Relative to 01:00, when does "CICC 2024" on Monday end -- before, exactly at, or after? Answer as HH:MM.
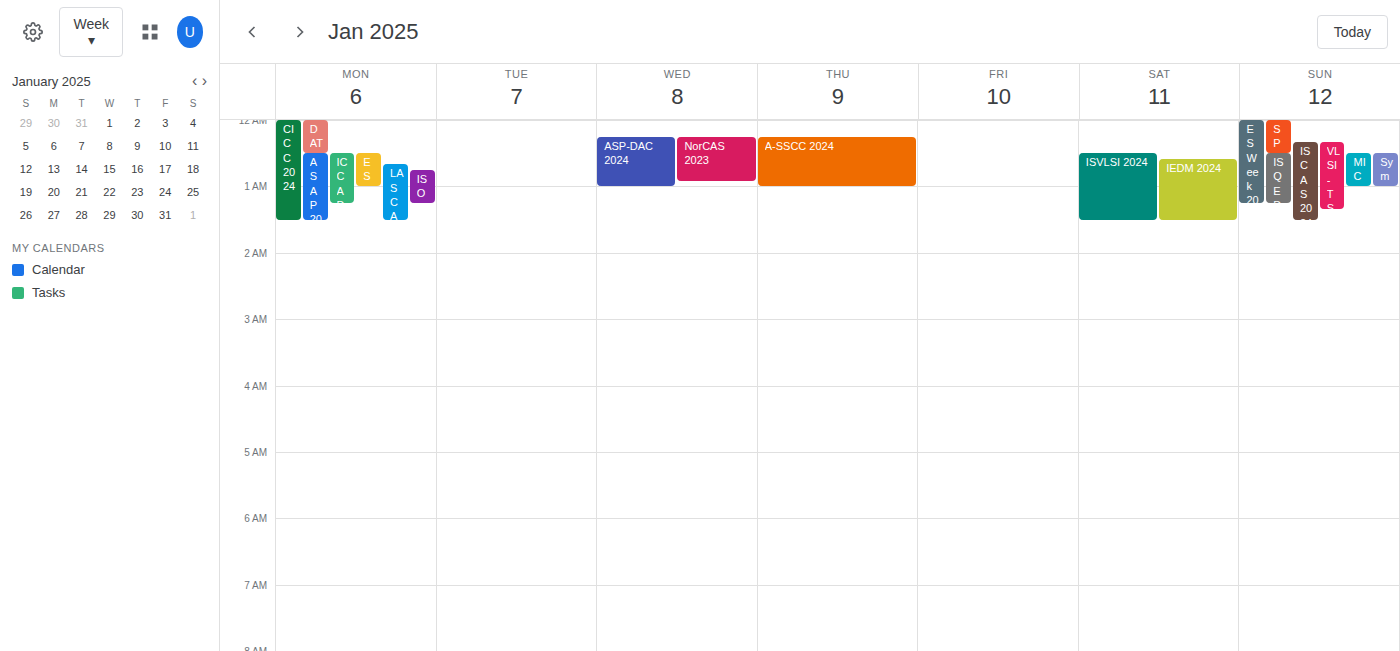
01:30 -- after 01:00, 30 minutes below the 01:00 line.